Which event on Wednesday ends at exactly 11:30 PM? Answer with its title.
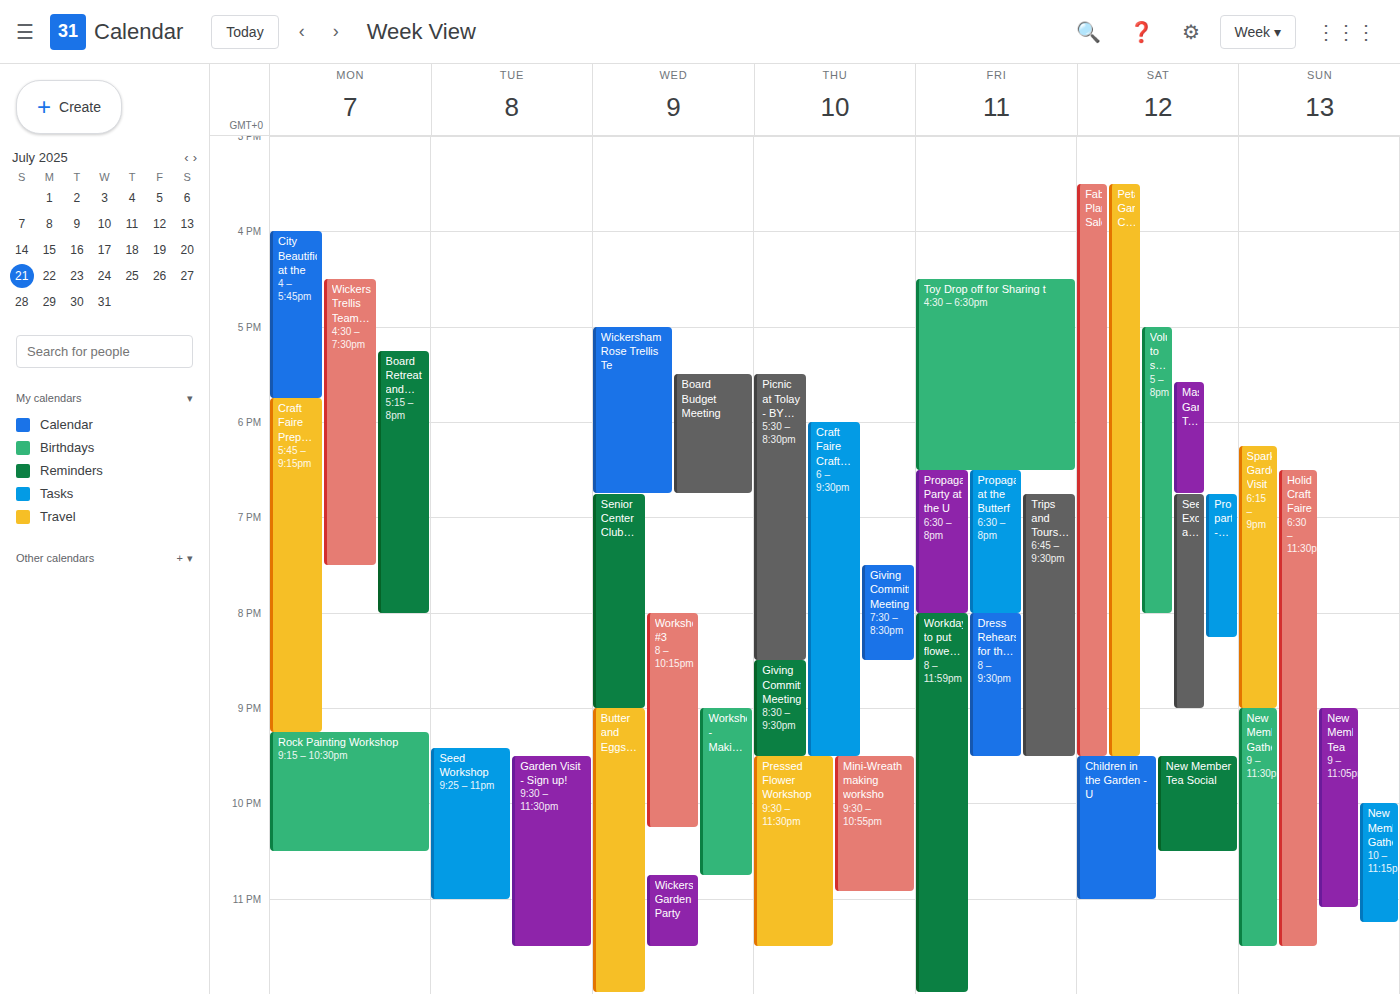
"Wickersham Garden Party"